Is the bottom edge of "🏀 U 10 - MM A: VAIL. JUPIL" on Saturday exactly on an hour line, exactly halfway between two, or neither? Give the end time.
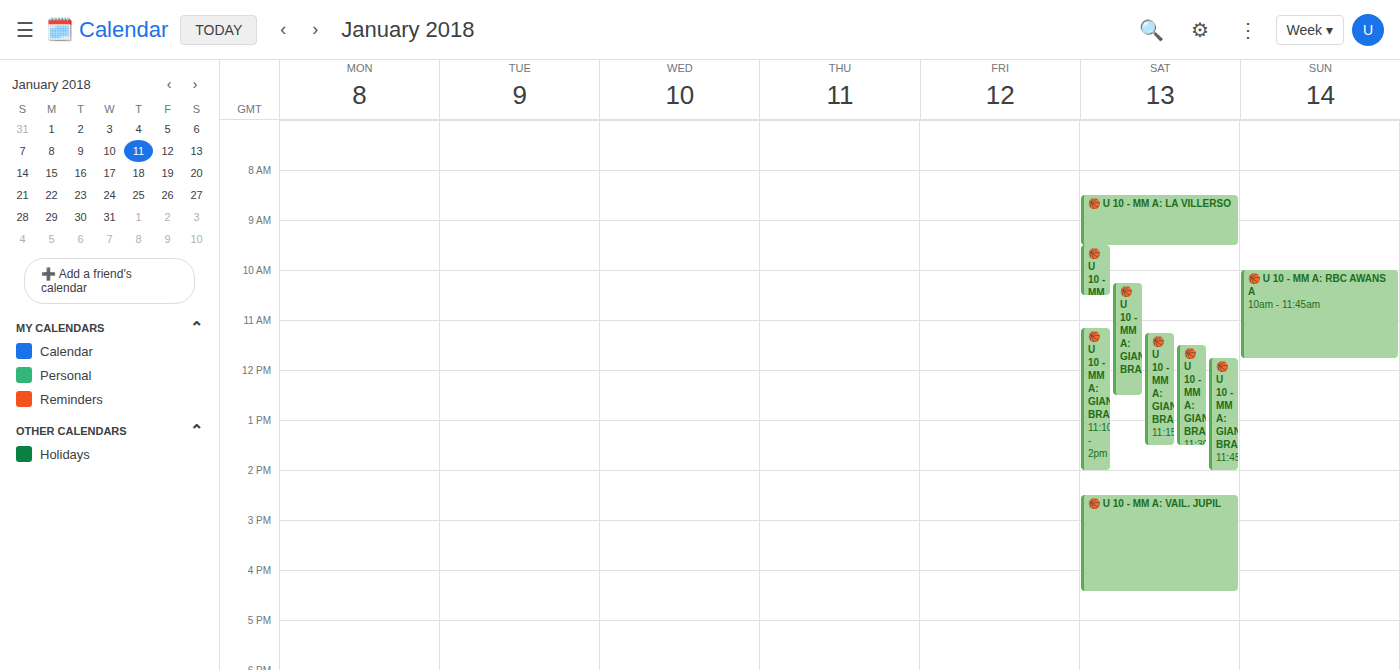
4:25 PM -- neither: 25 minutes below the 4 PM line and 35 minutes above the 5 PM line.